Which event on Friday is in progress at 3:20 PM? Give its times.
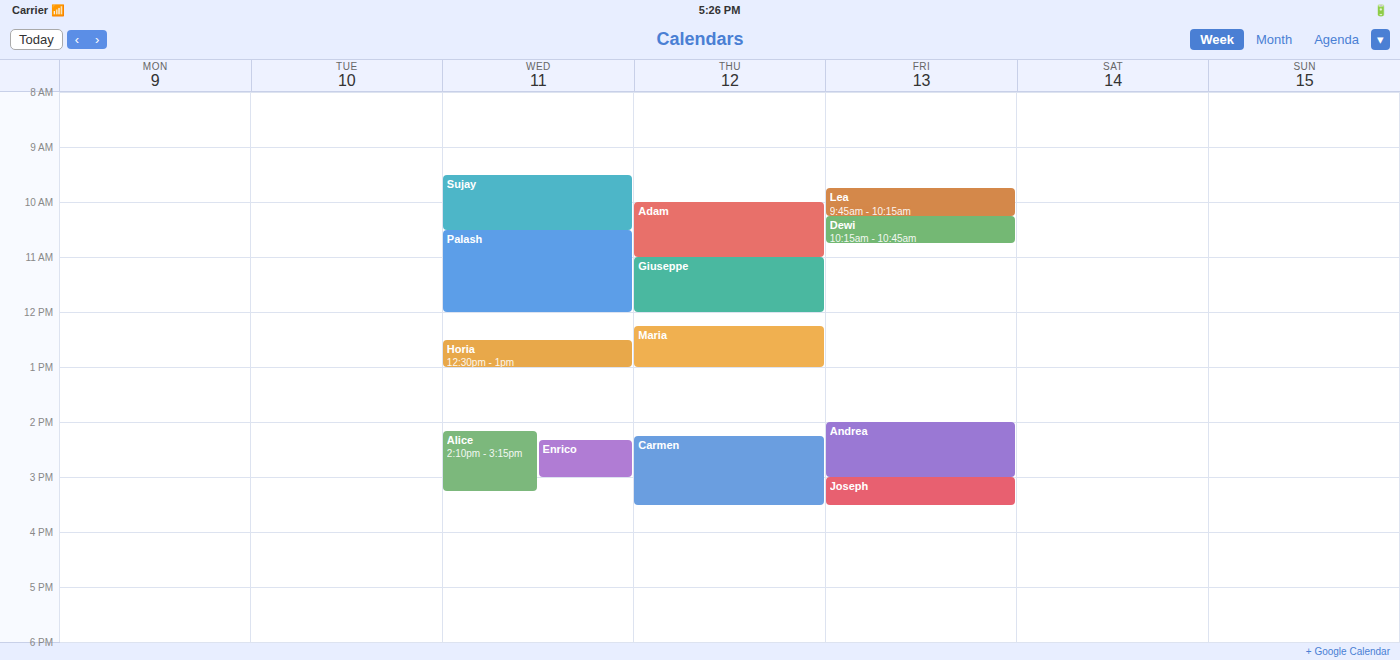
"Joseph", 3:00 PM to 3:30 PM